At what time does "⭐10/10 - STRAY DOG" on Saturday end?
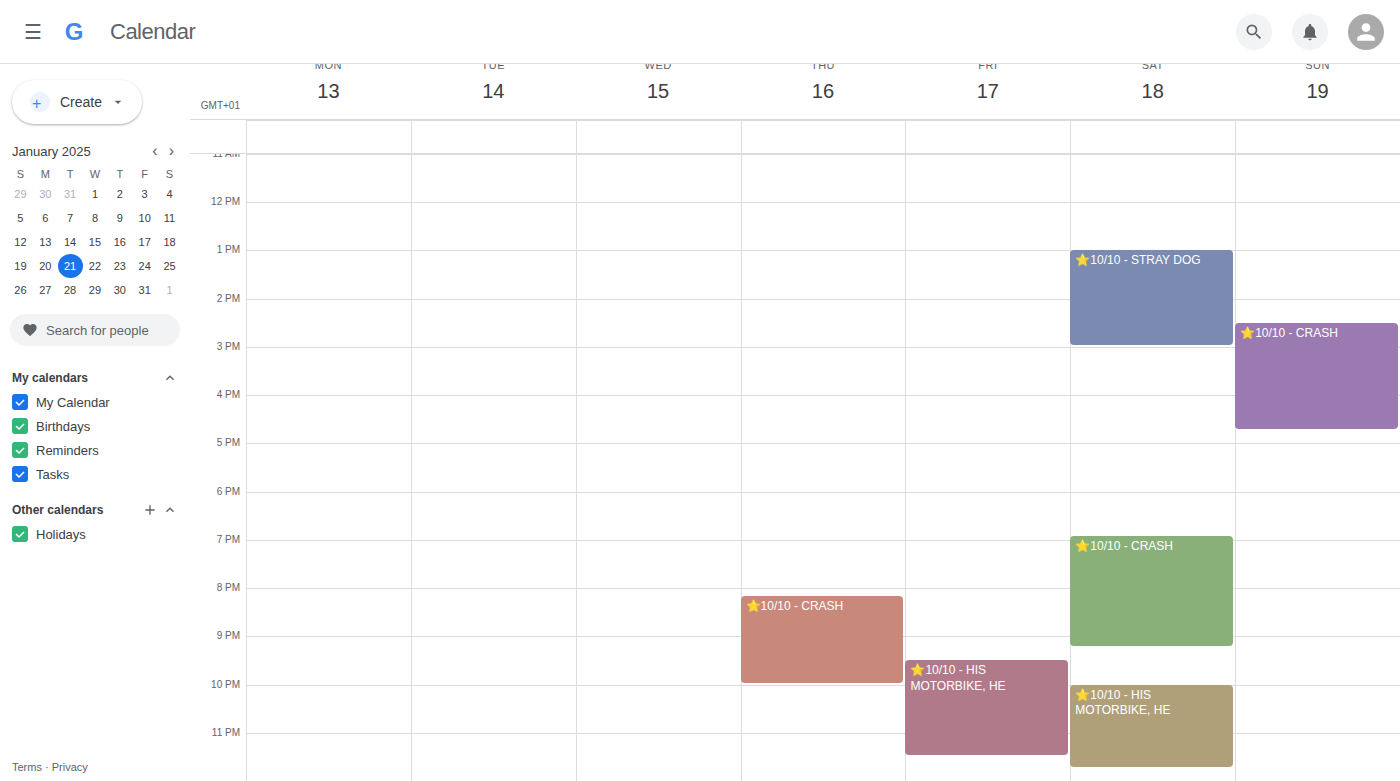
3:00 PM